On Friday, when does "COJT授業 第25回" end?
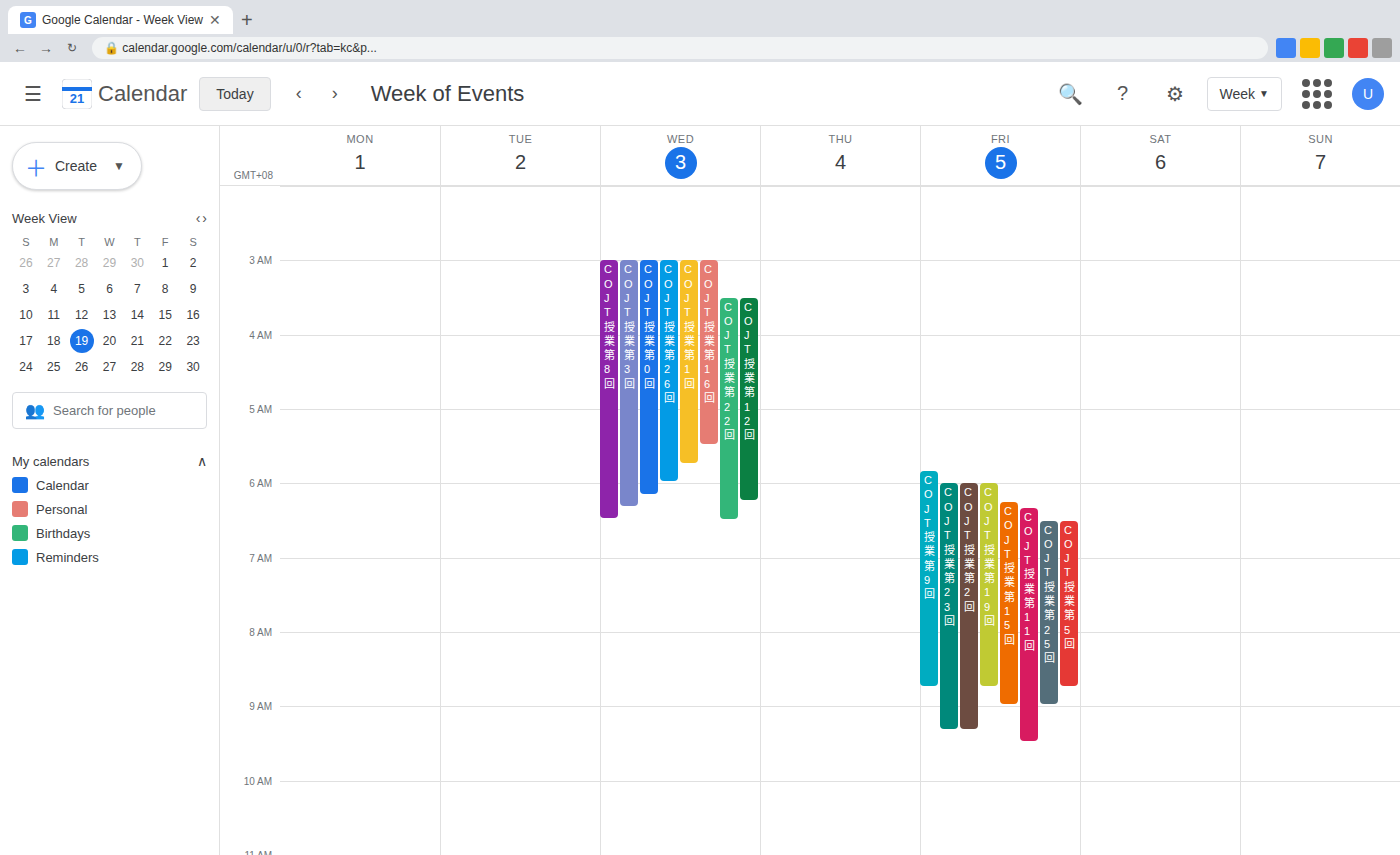
9:00 AM